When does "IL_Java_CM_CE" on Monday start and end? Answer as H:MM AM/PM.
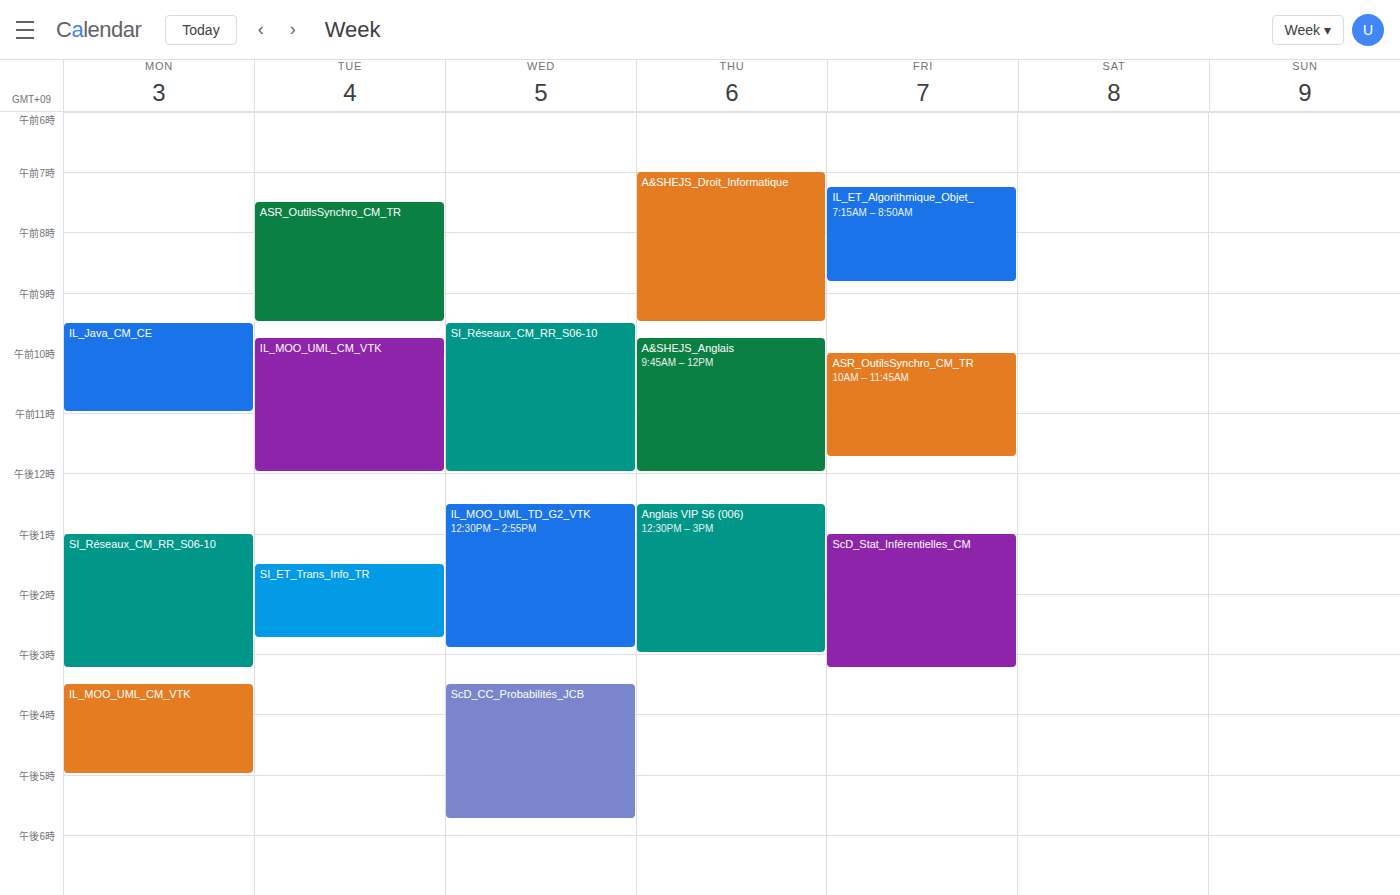
9:30 AM to 11:00 AM